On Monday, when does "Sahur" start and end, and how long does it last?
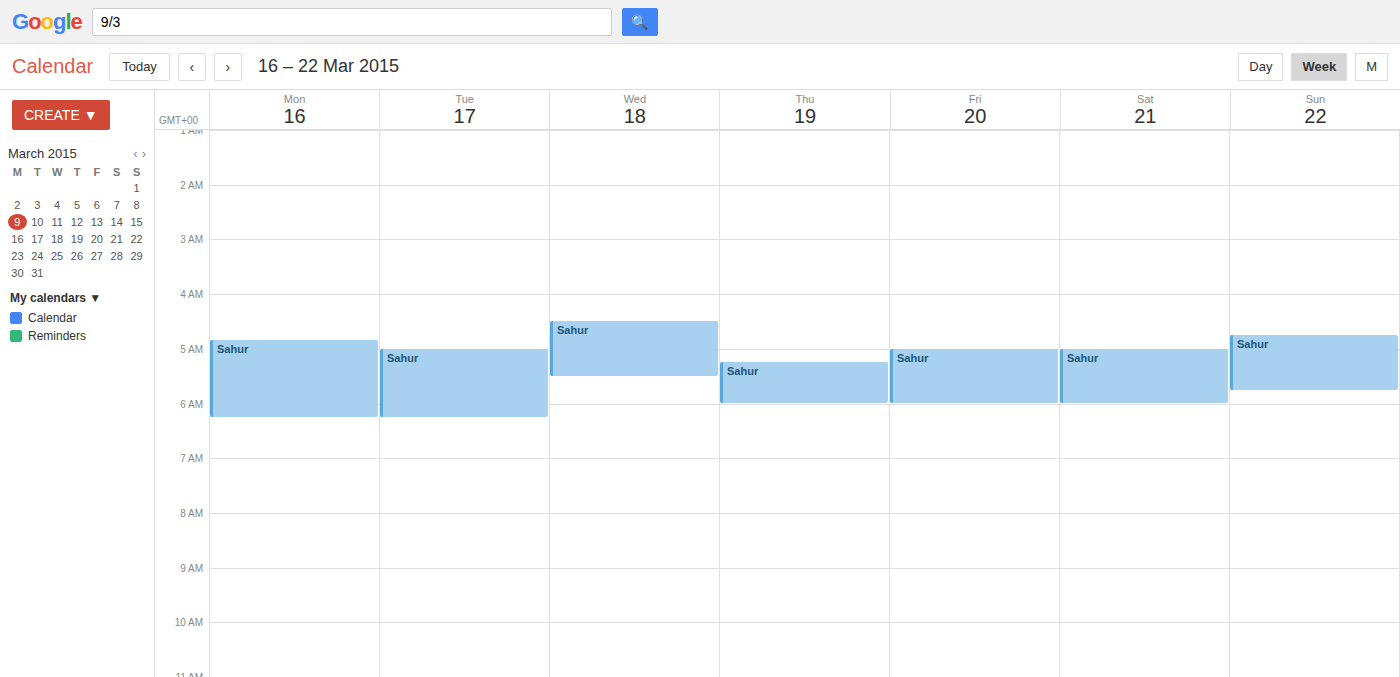
4:50 AM to 6:15 AM, 1 hour 25 minutes